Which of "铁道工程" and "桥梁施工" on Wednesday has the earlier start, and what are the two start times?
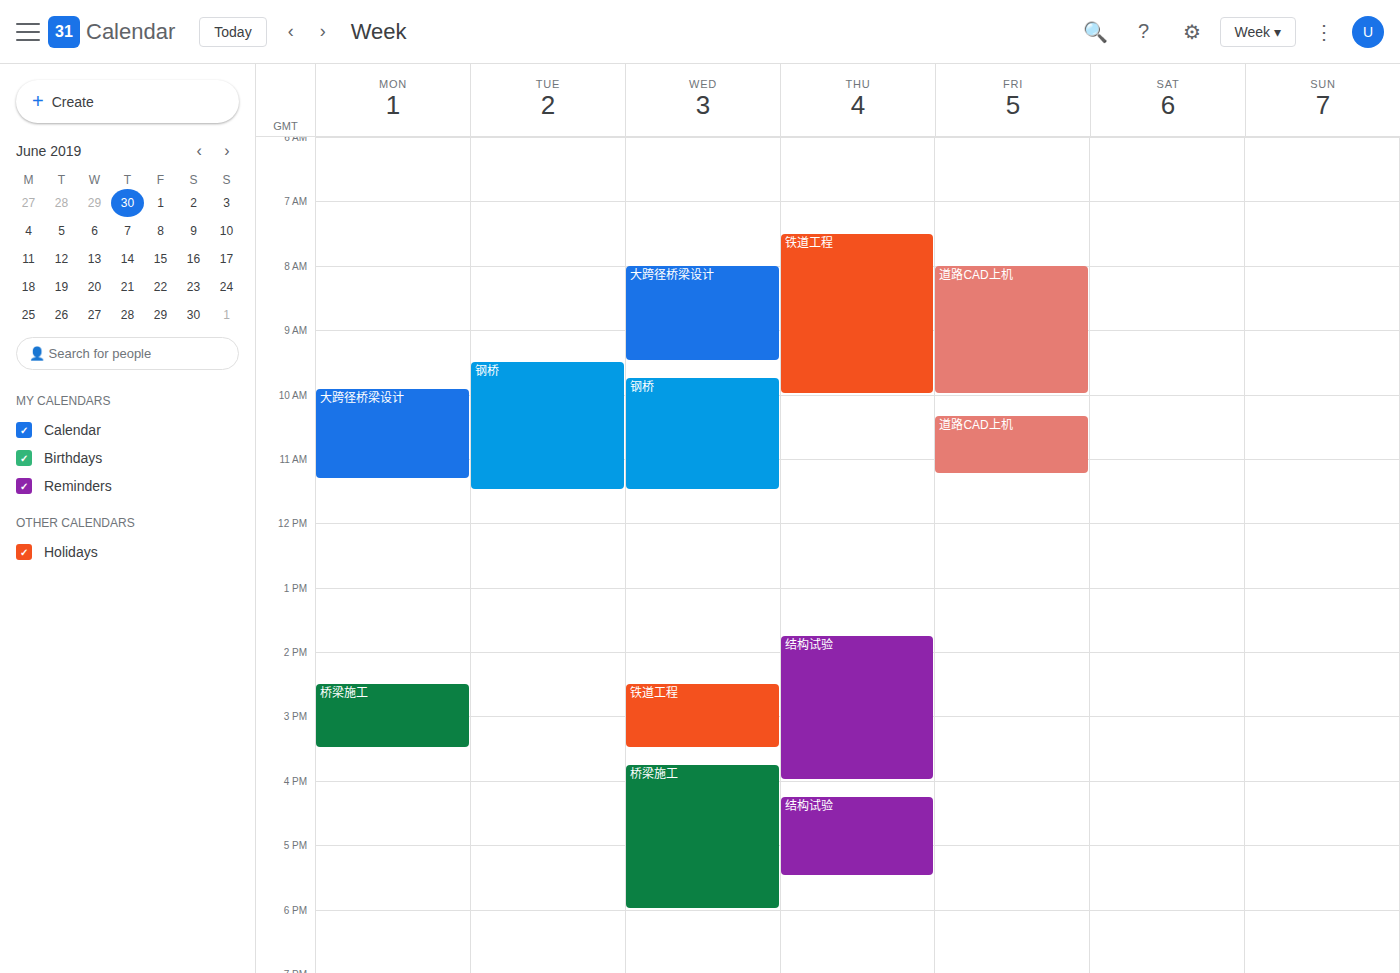
"铁道工程" 2:30 PM; "桥梁施工" 3:45 PM.